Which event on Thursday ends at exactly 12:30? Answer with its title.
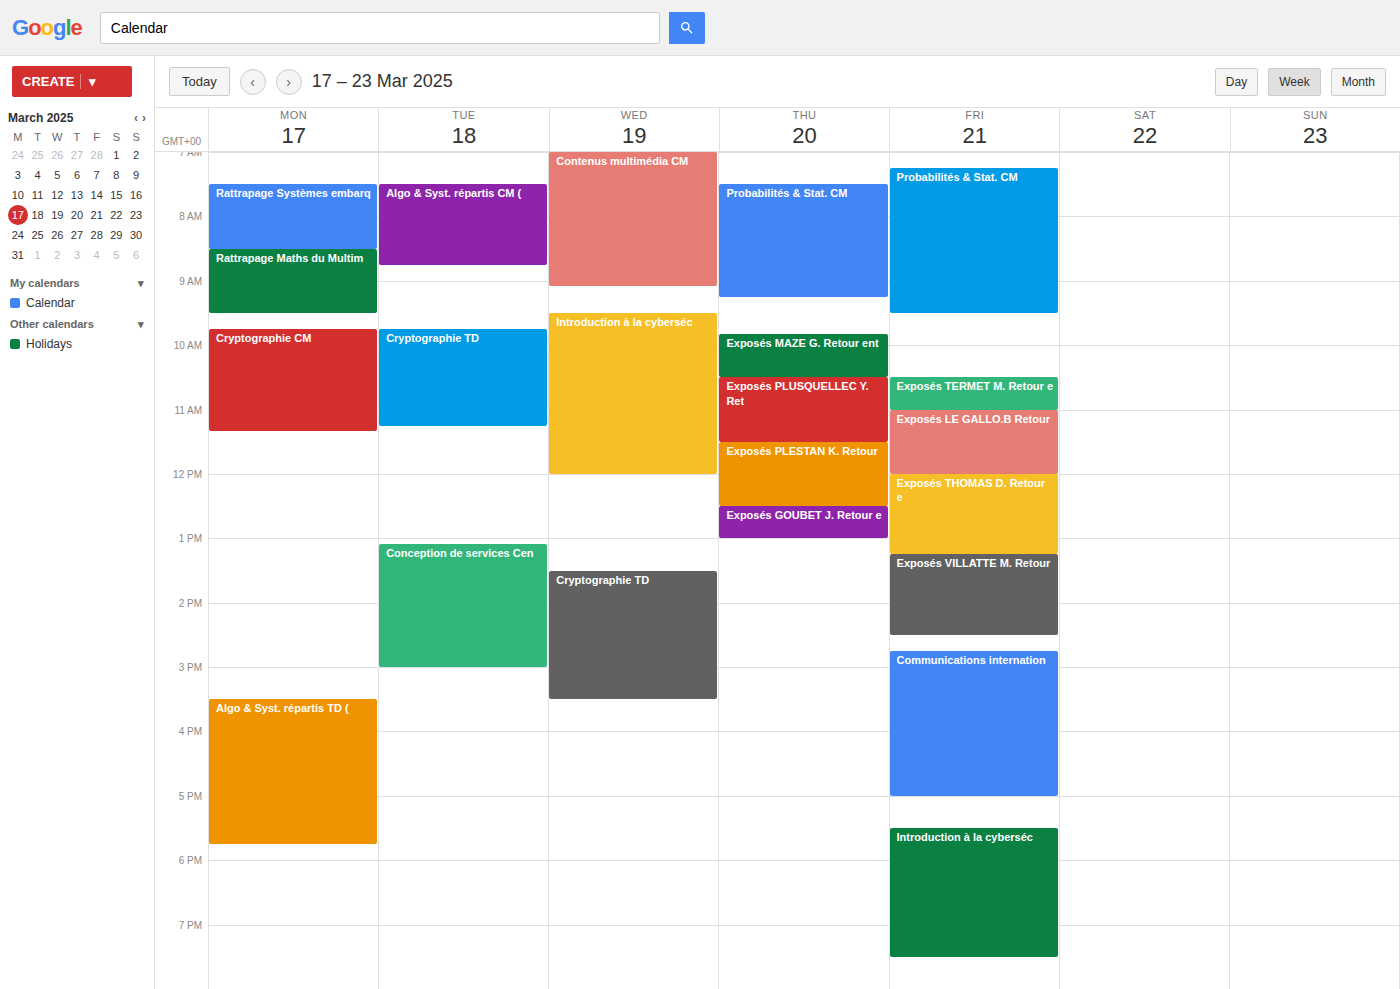
"Exposés PLESTAN K. Retour"